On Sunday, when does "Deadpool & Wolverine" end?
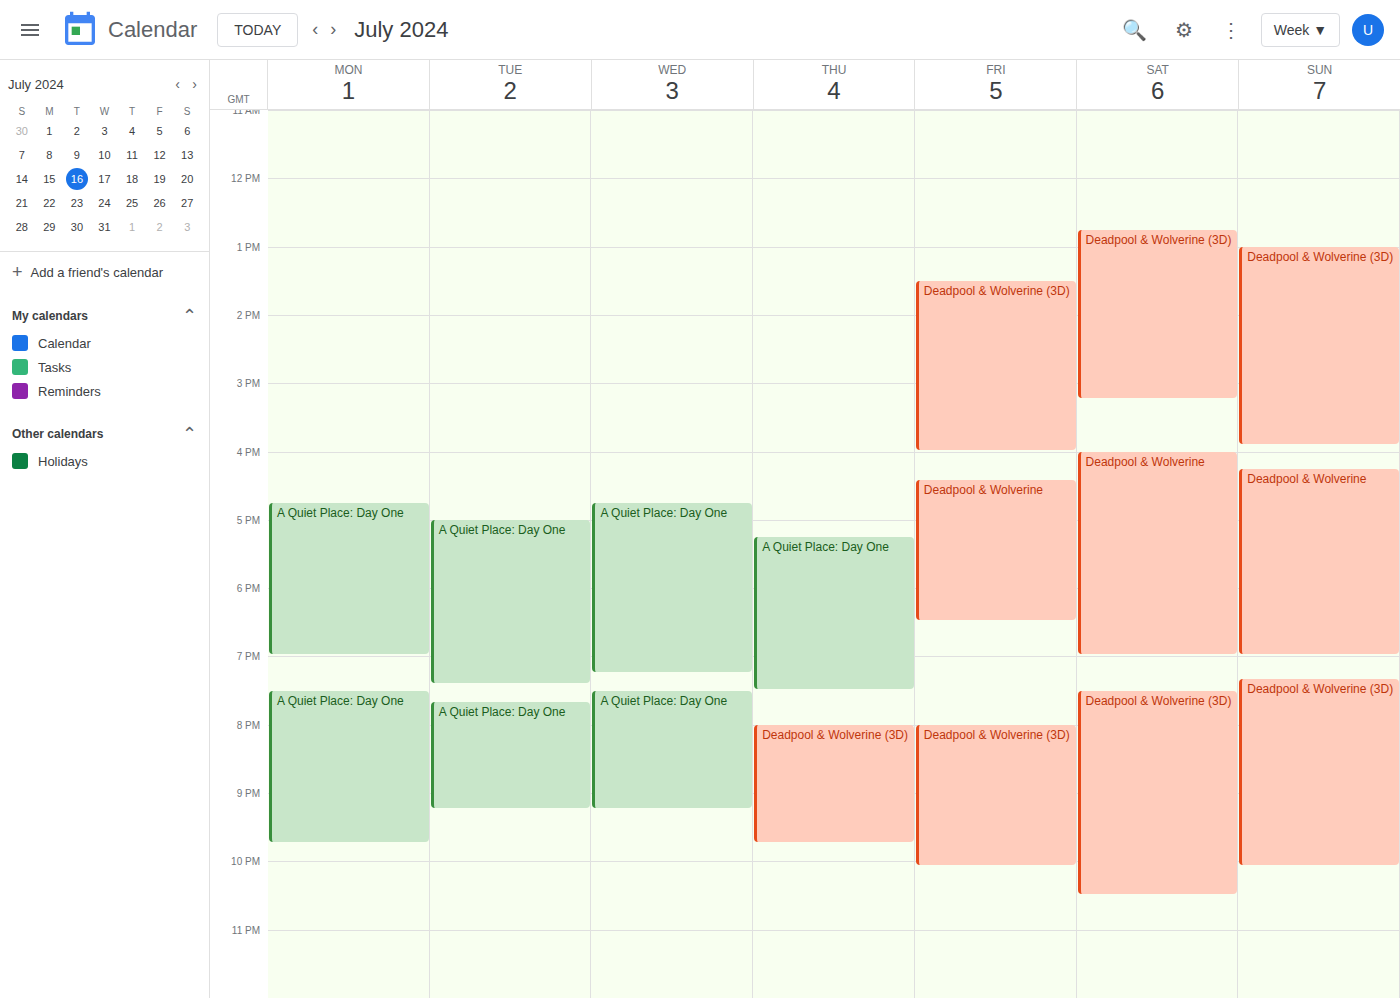
7:00 PM